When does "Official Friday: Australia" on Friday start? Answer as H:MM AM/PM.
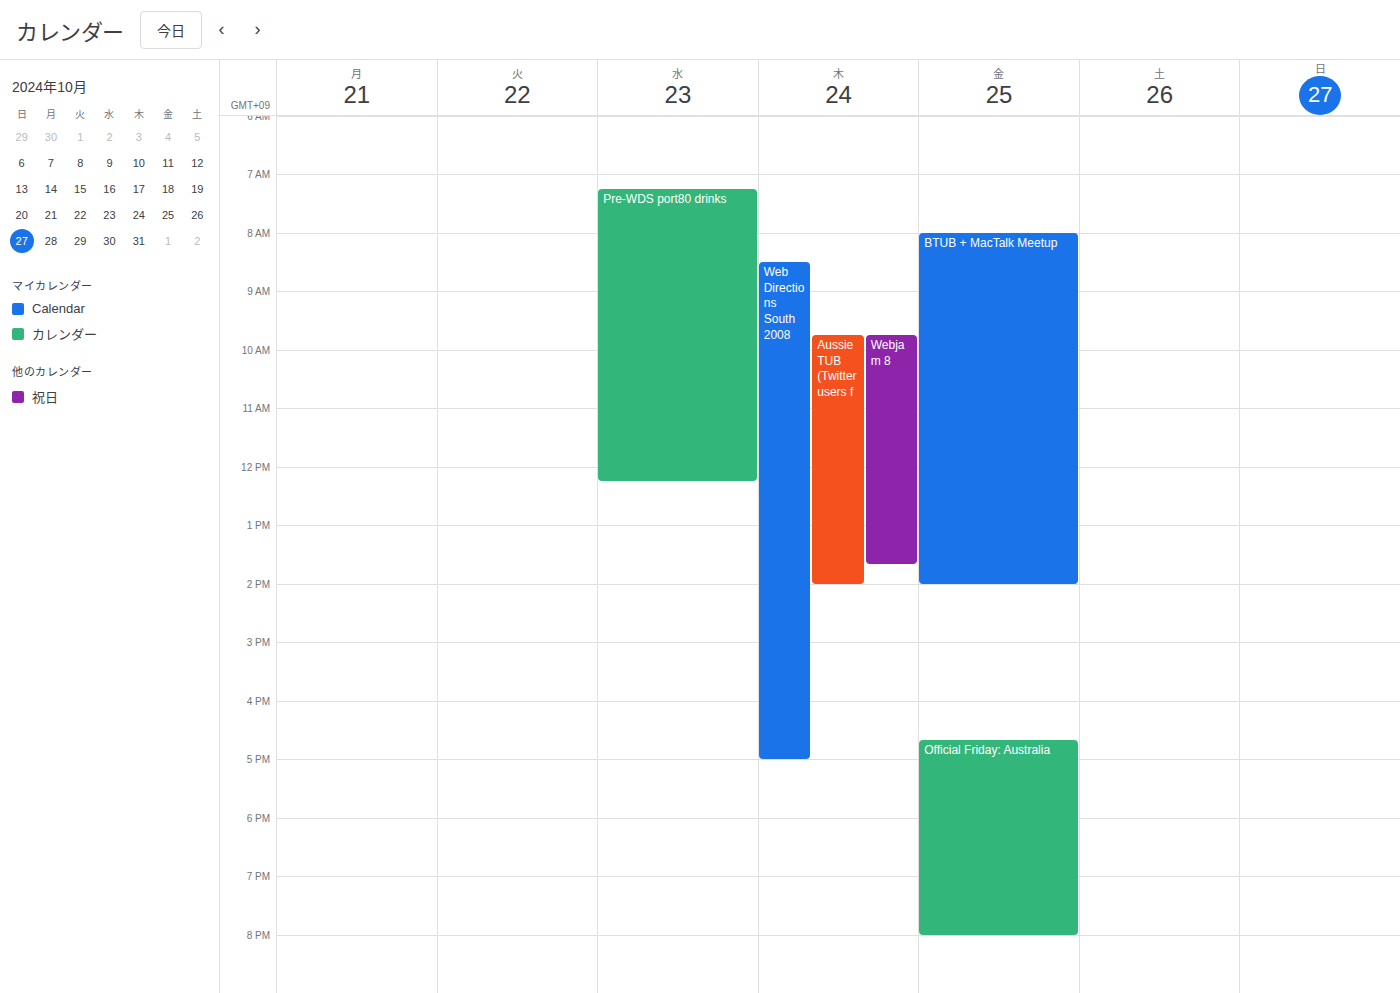
4:40 PM